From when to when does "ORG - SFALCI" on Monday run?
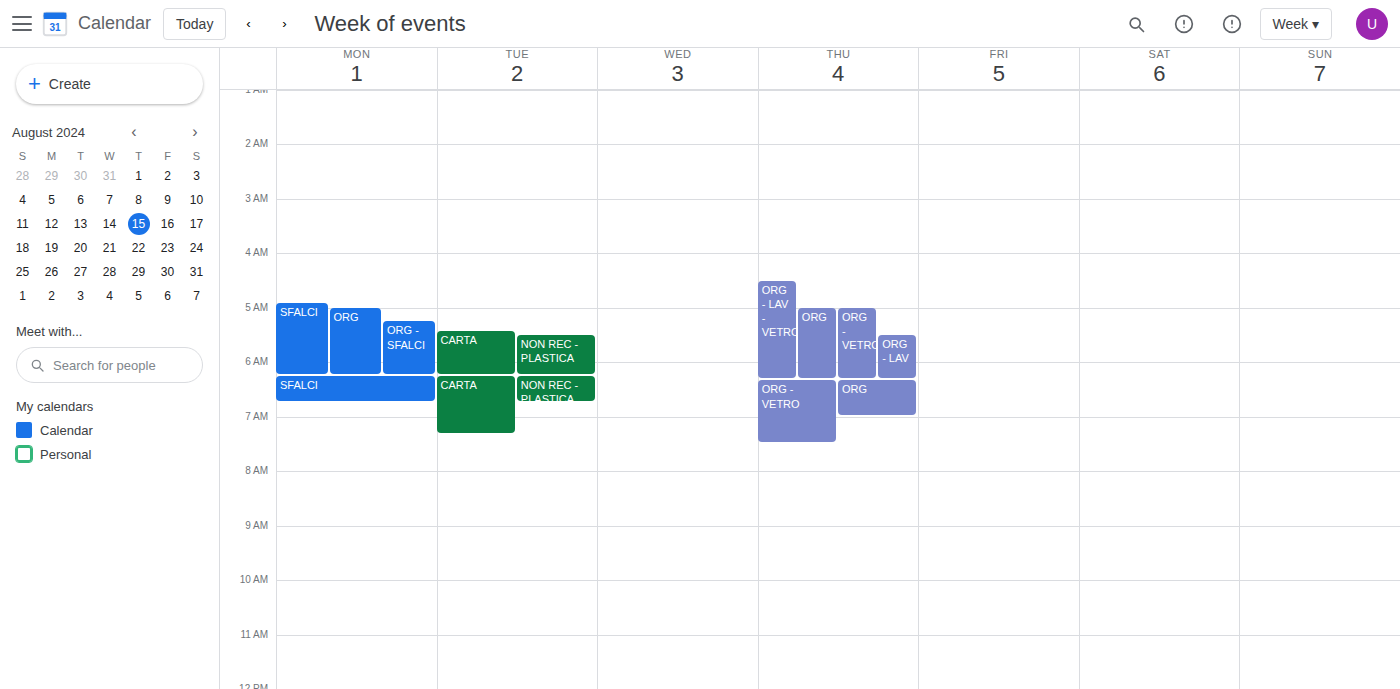
5:15 AM to 6:15 AM